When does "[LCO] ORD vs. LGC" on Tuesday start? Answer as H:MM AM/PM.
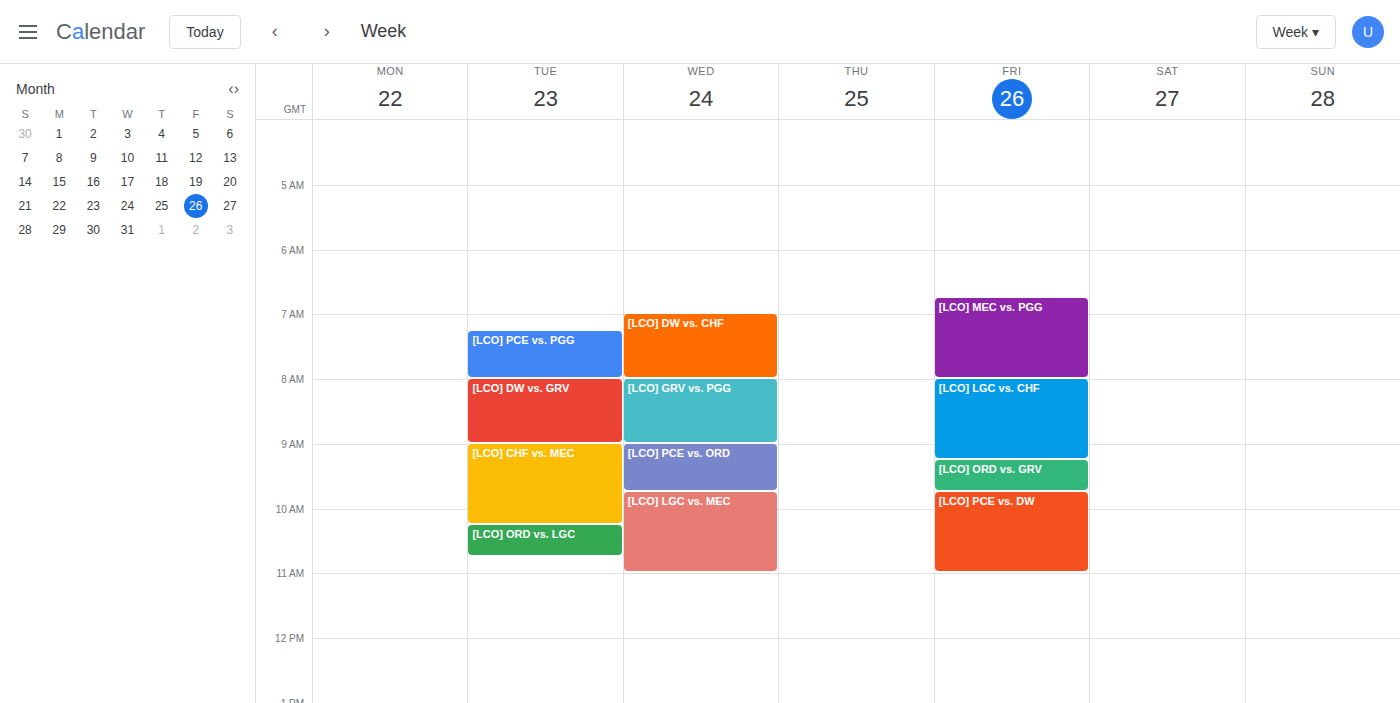
10:15 AM